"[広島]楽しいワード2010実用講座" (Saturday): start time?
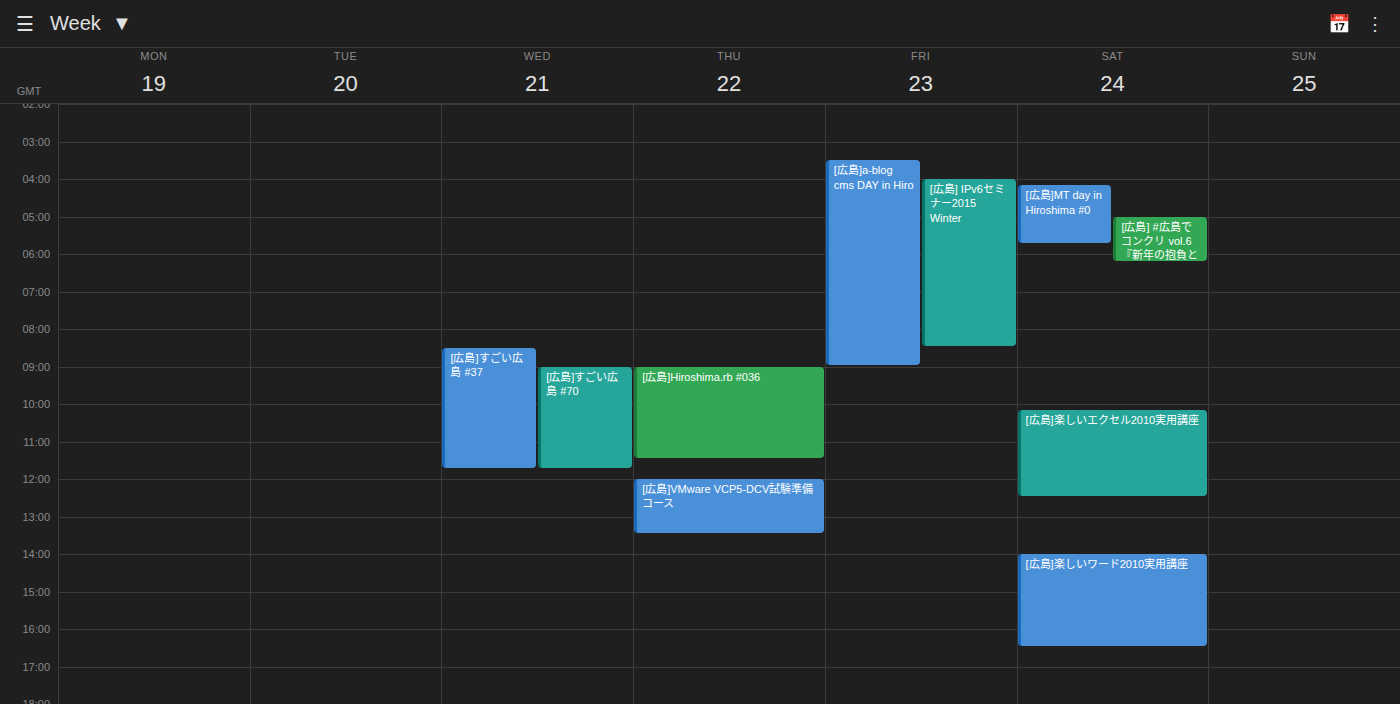
2:00 PM